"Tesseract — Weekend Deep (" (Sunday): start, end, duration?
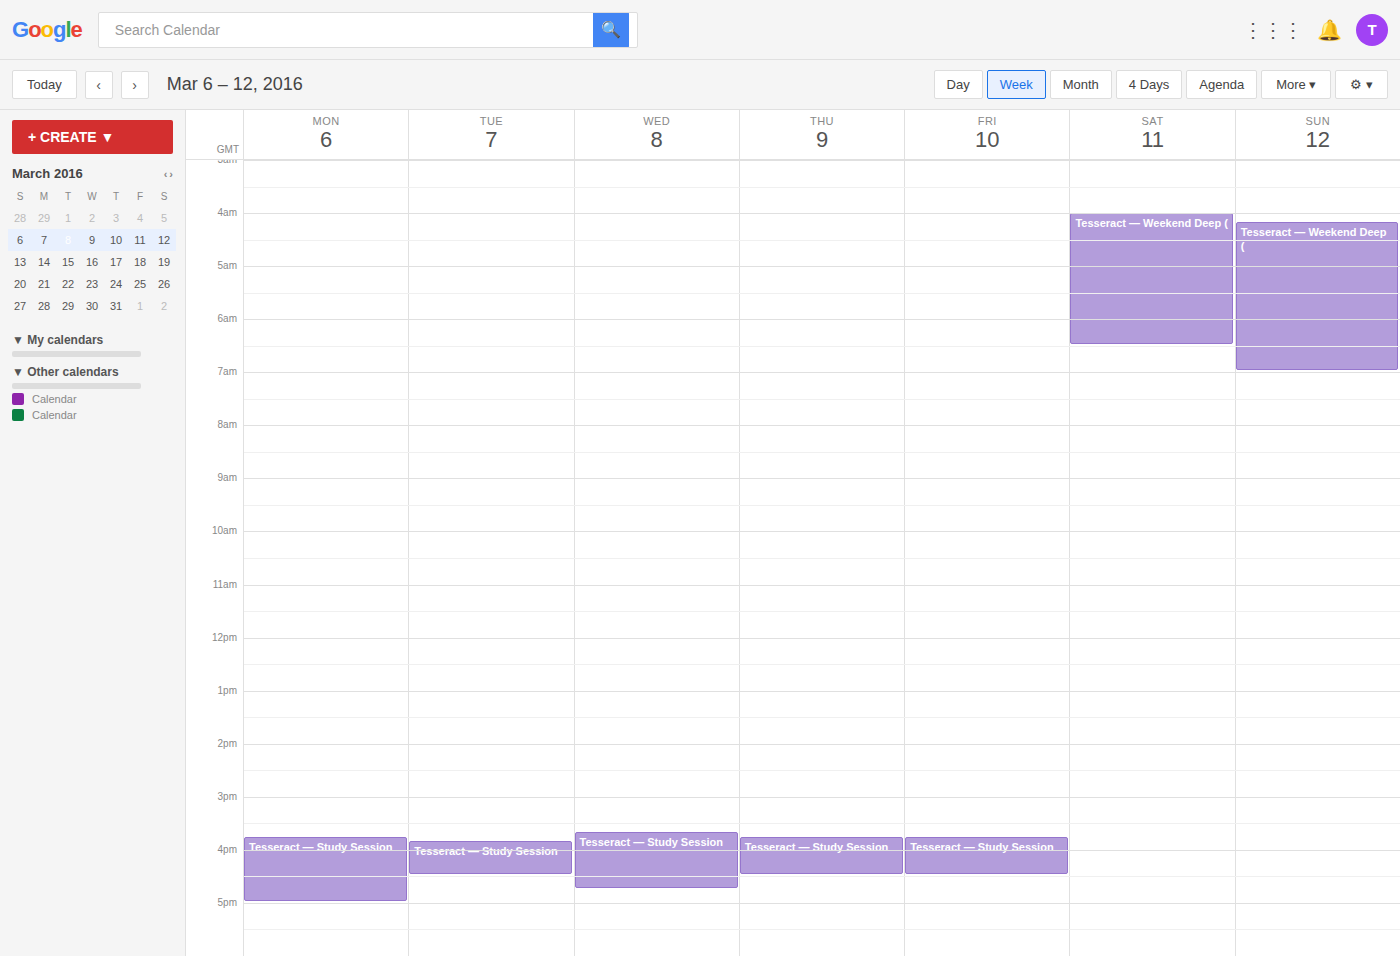
4:10 AM to 7:00 AM, 2 hours 50 minutes